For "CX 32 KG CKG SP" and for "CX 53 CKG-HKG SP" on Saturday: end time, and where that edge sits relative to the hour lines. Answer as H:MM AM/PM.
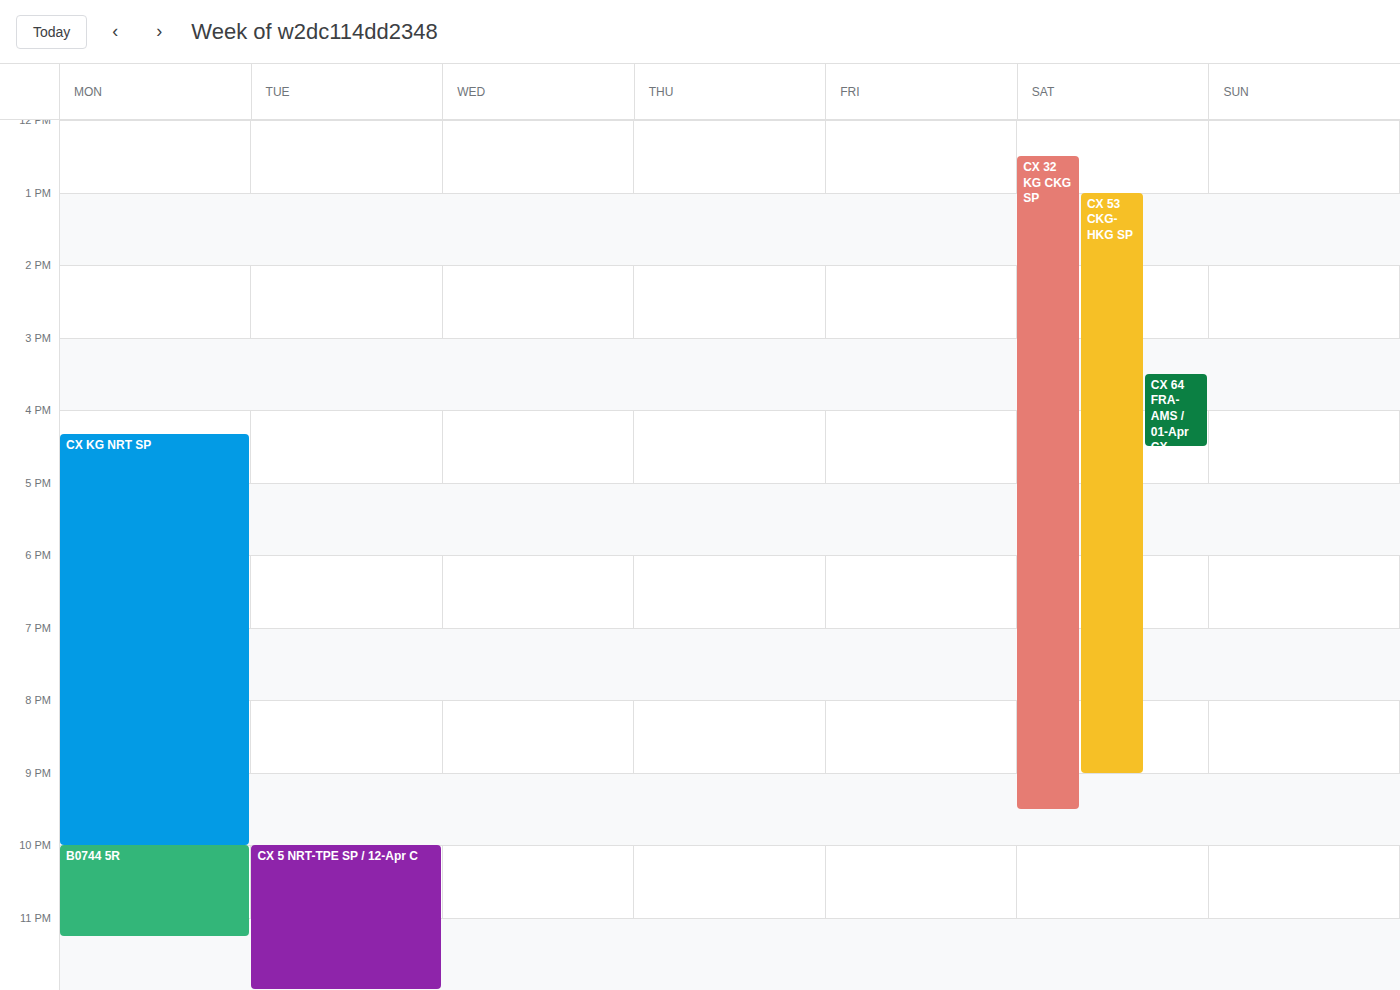
"CX 32 KG CKG SP": 9:30 PM, halfway between the 9 PM and 10 PM lines. "CX 53 CKG-HKG SP": 9:00 PM, exactly on the 9 PM line.